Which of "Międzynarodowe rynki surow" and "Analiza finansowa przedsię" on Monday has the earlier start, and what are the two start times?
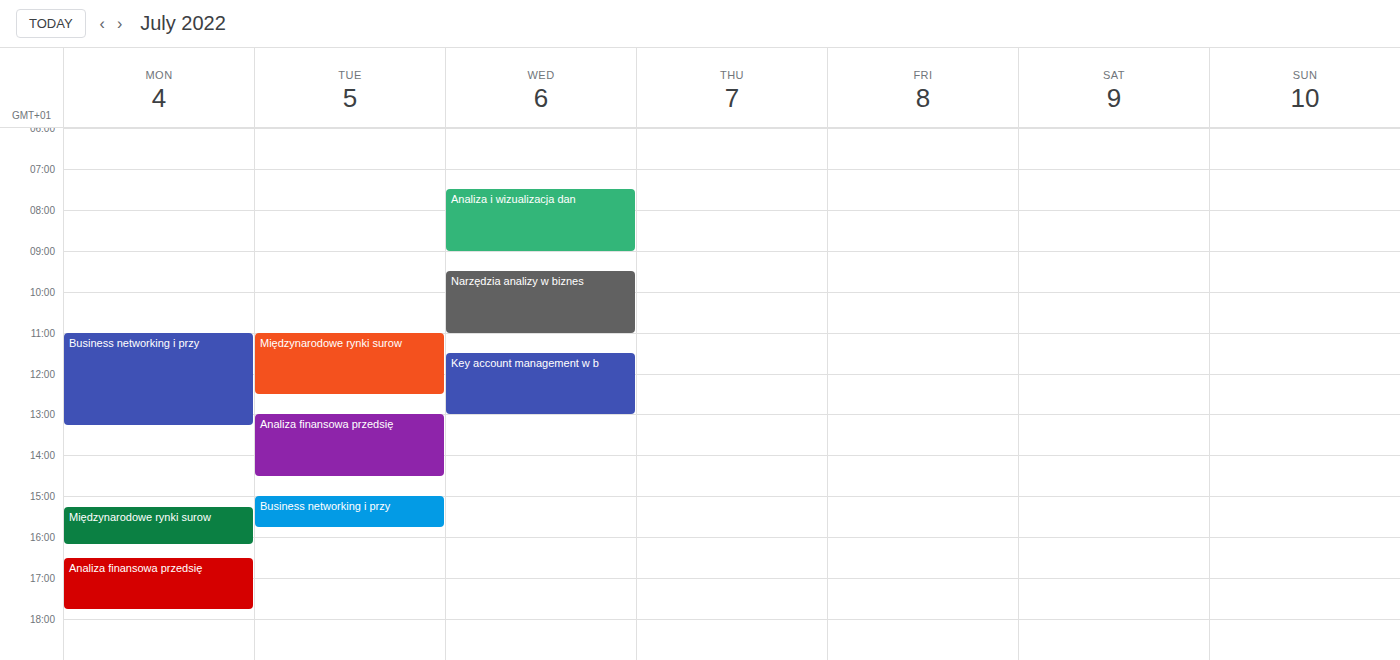
"Międzynarodowe rynki surow" 3:15 PM; "Analiza finansowa przedsię" 4:30 PM.